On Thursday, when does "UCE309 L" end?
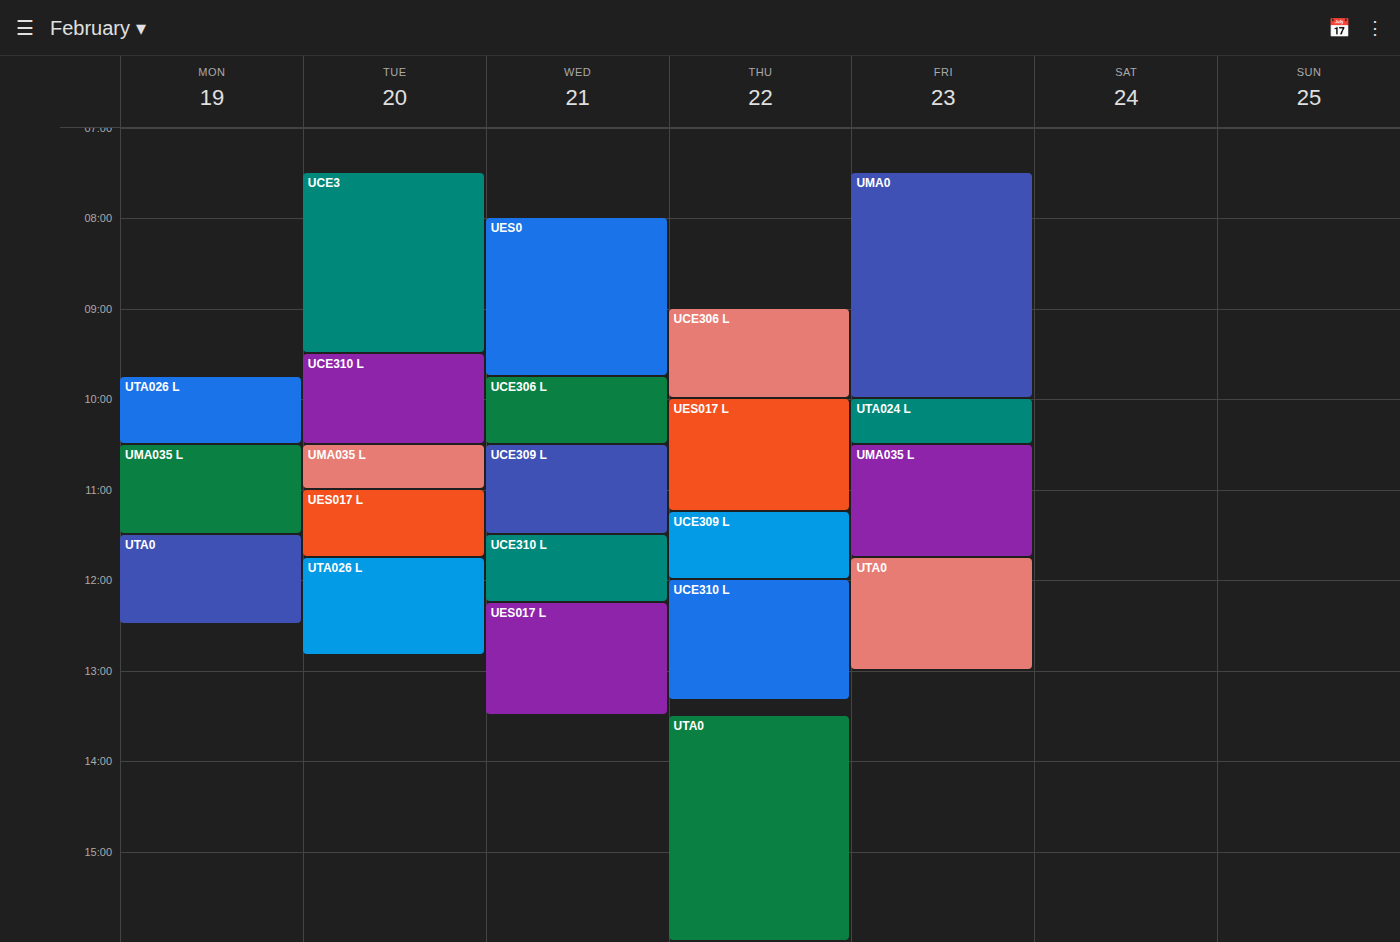
12:00 PM